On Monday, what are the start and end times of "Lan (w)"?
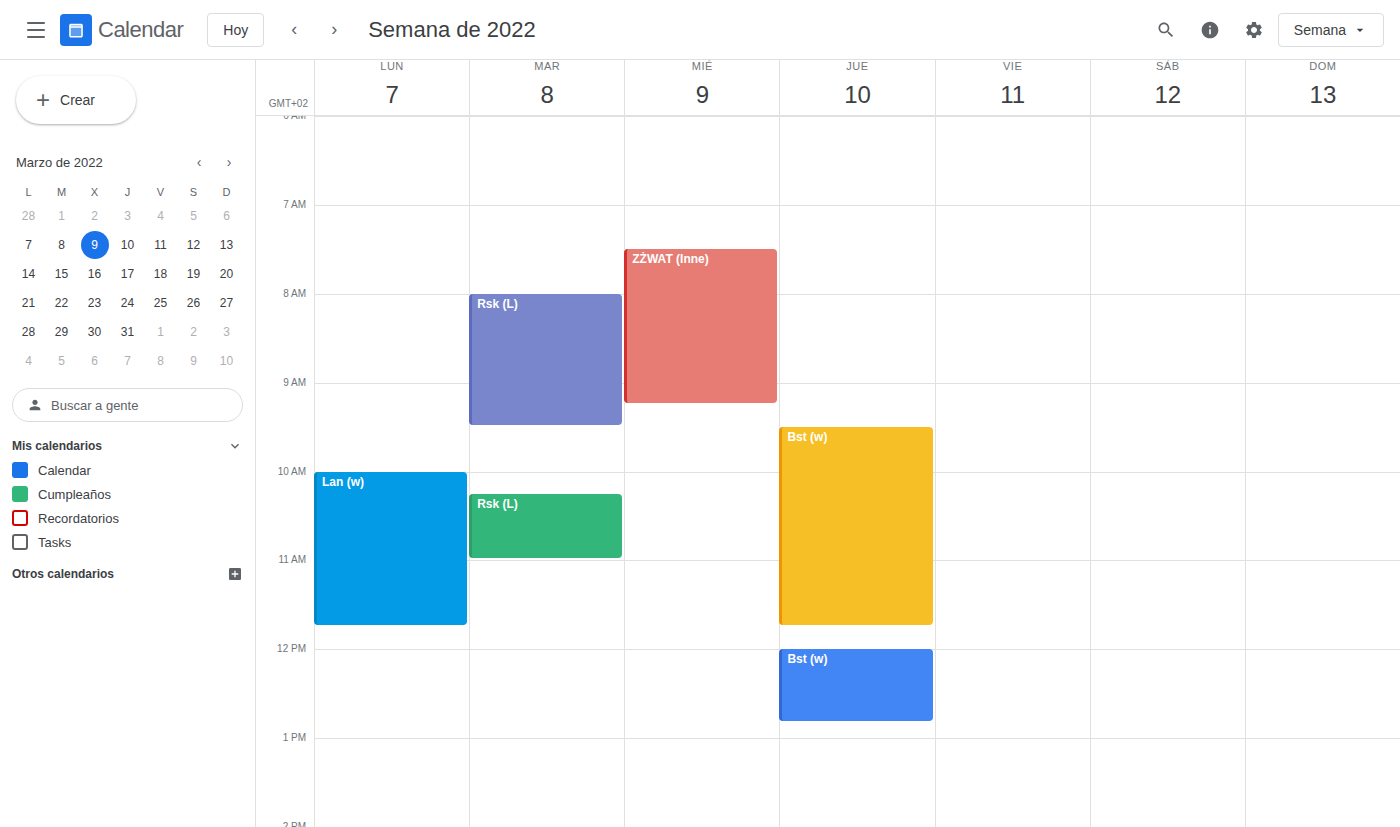
10:00 AM to 11:45 AM